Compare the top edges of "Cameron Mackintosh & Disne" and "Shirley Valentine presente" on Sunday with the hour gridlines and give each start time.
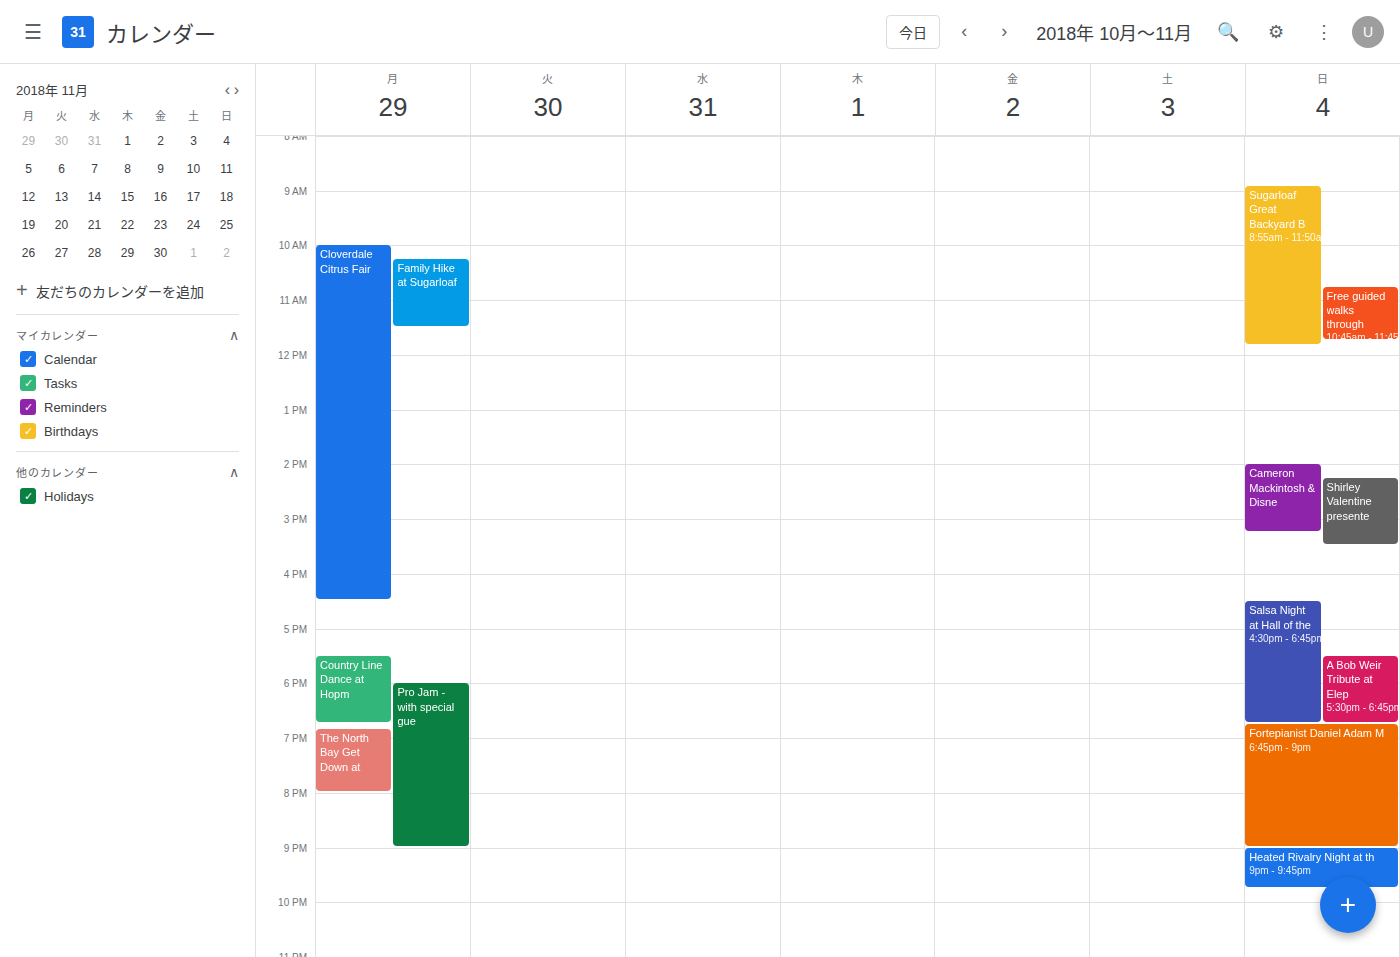
"Cameron Mackintosh & Disne": 2:00 PM, exactly on the 2 PM line. "Shirley Valentine presente": 2:15 PM, neither: a quarter of the way from the 2 PM line to the 3 PM line.